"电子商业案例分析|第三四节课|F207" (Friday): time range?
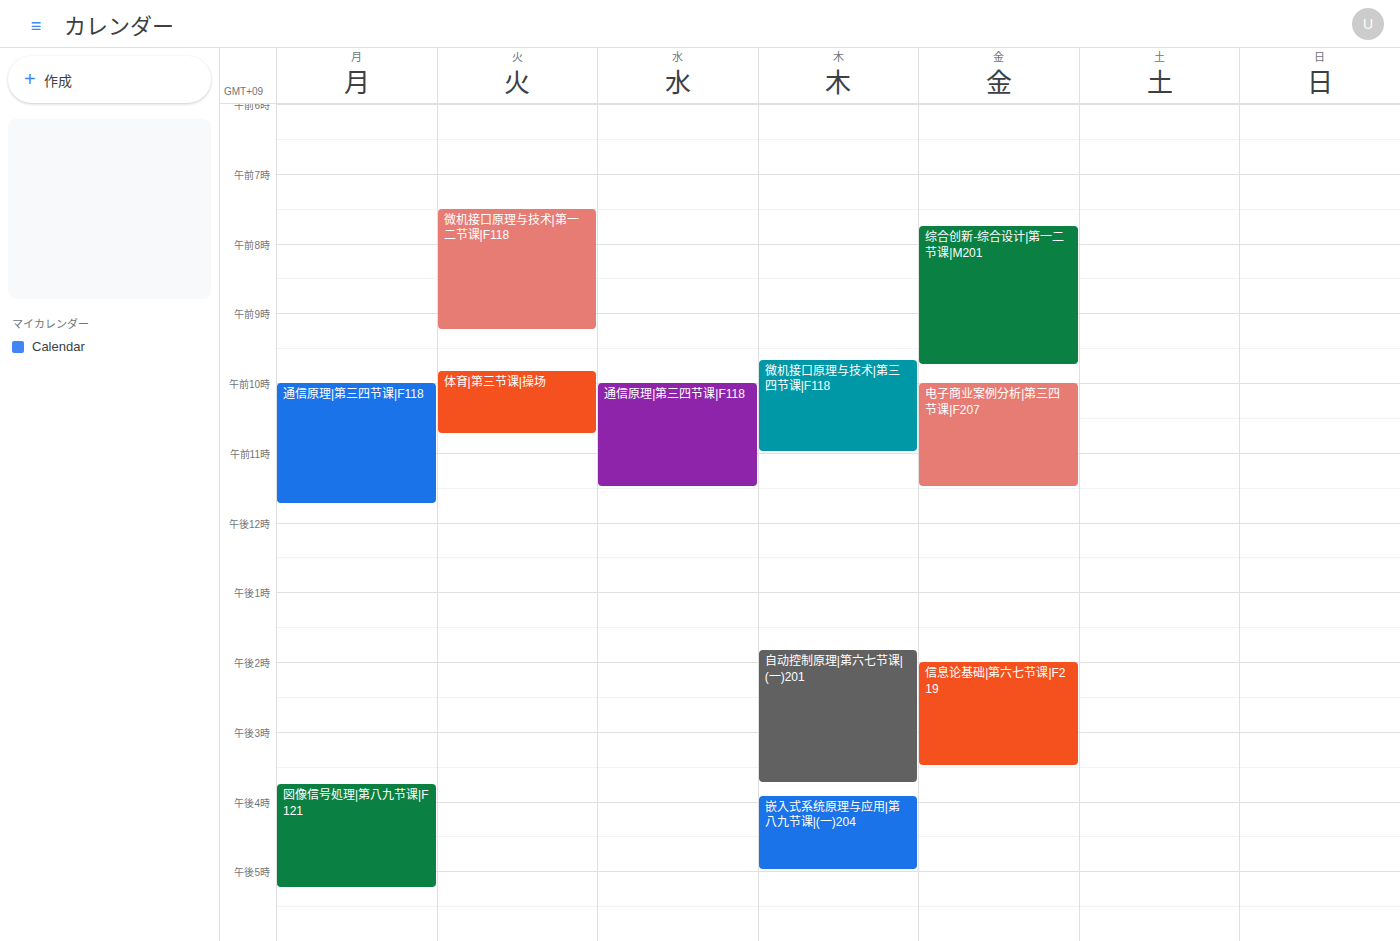
10:00 AM to 11:30 AM